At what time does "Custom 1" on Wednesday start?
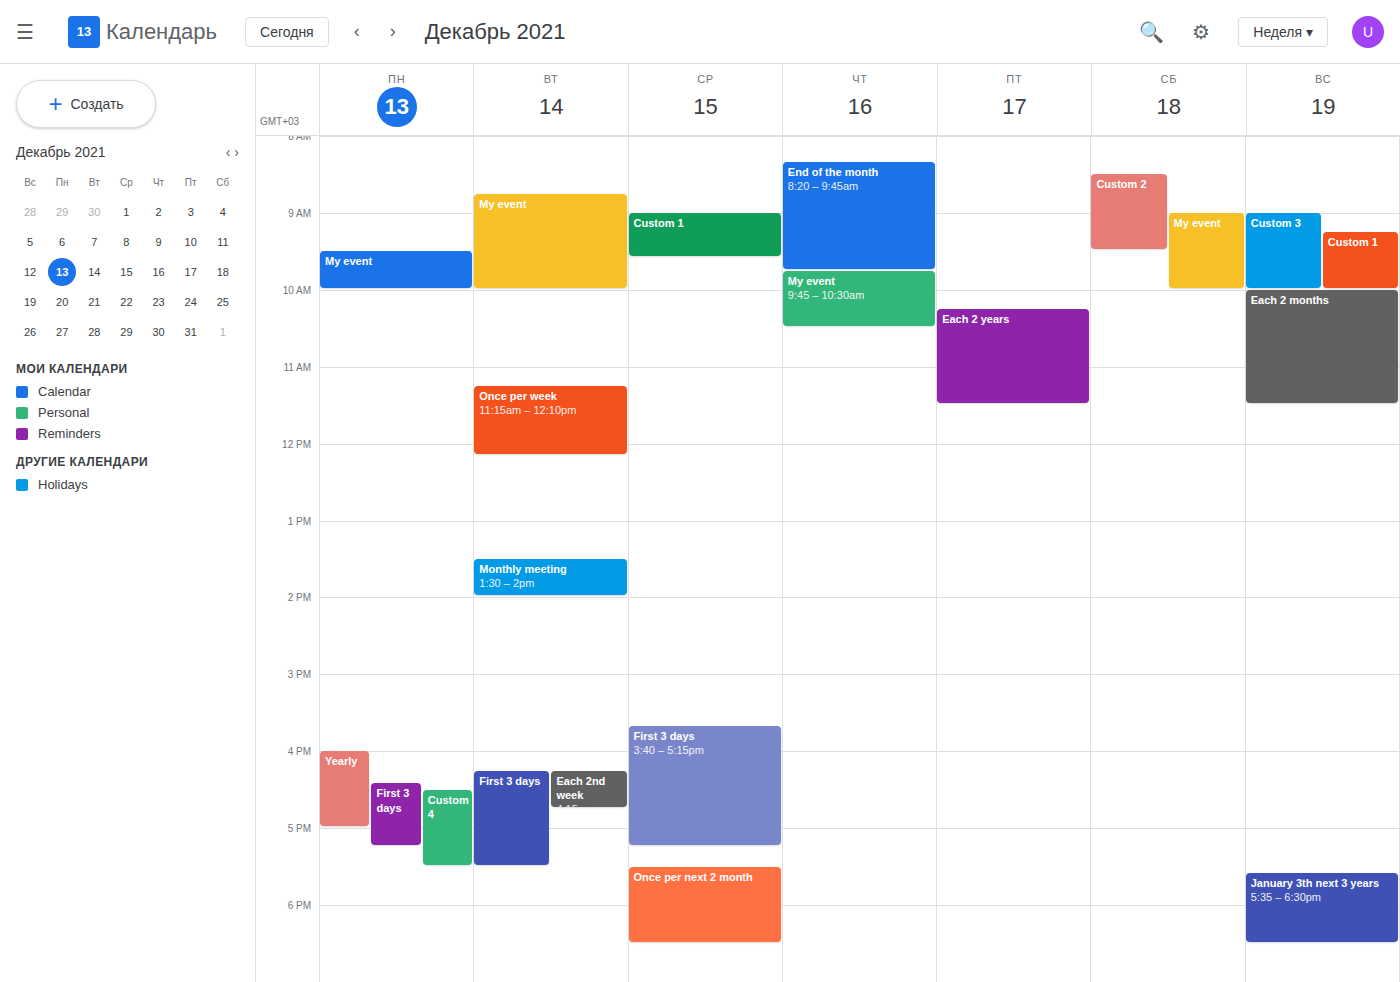
9:00 AM